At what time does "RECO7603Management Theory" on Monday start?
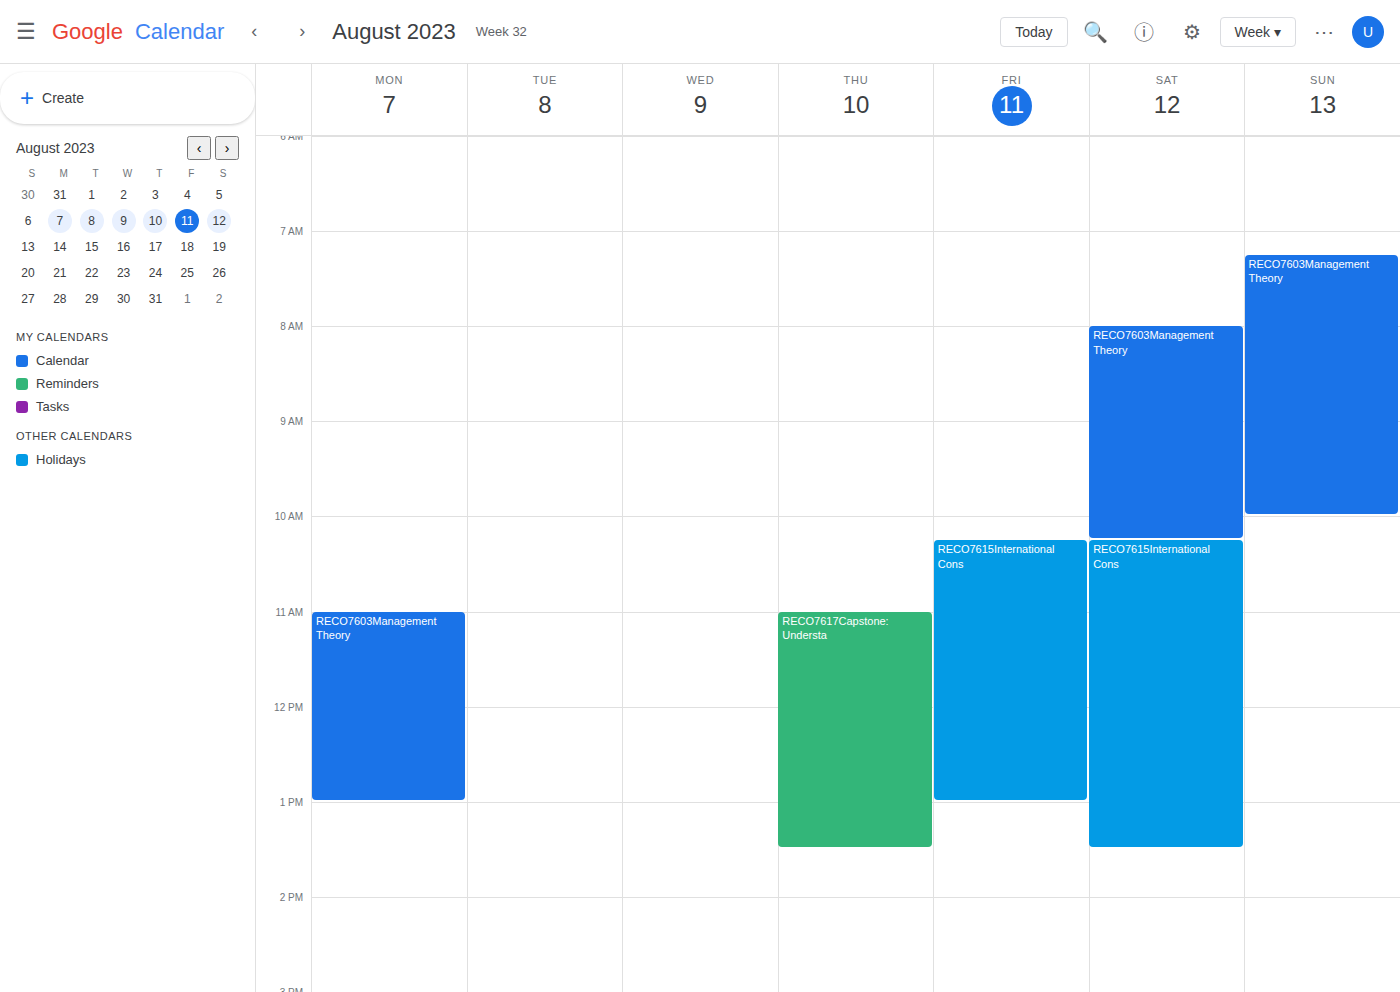
11:00 AM